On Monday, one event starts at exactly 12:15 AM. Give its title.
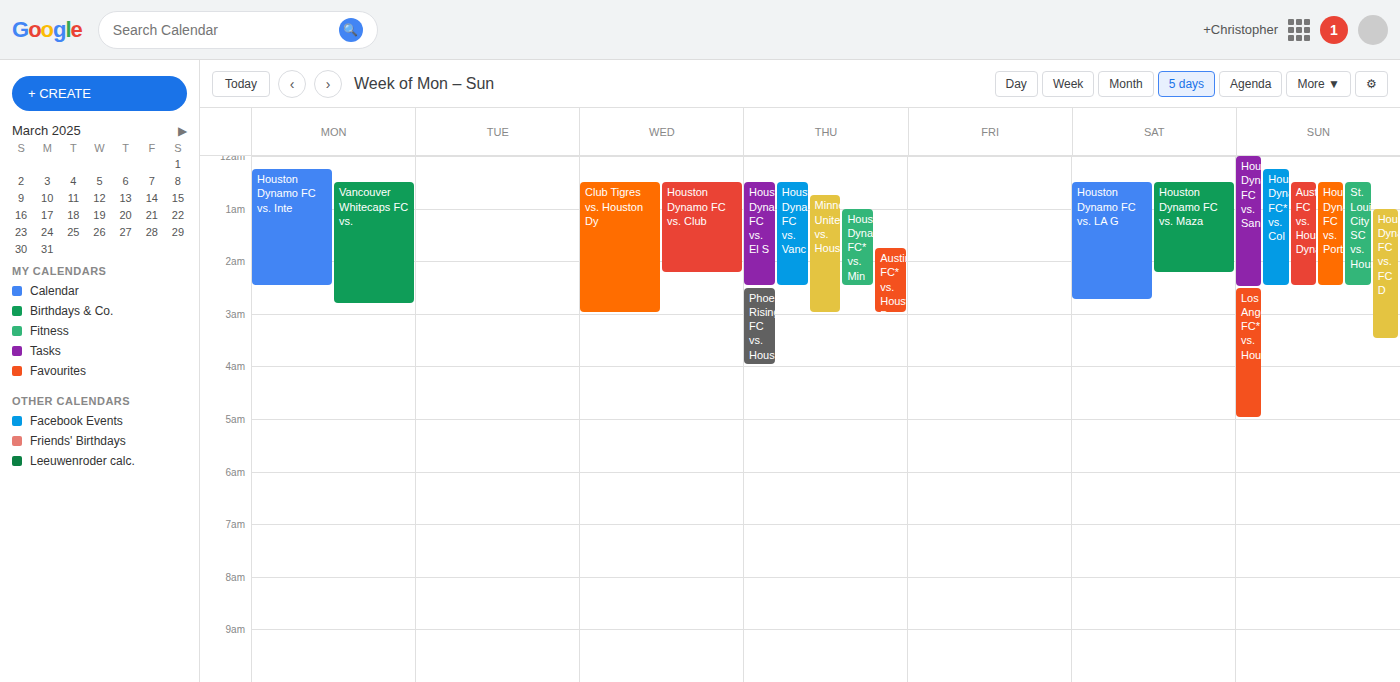
"Houston Dynamo FC vs. Inte"